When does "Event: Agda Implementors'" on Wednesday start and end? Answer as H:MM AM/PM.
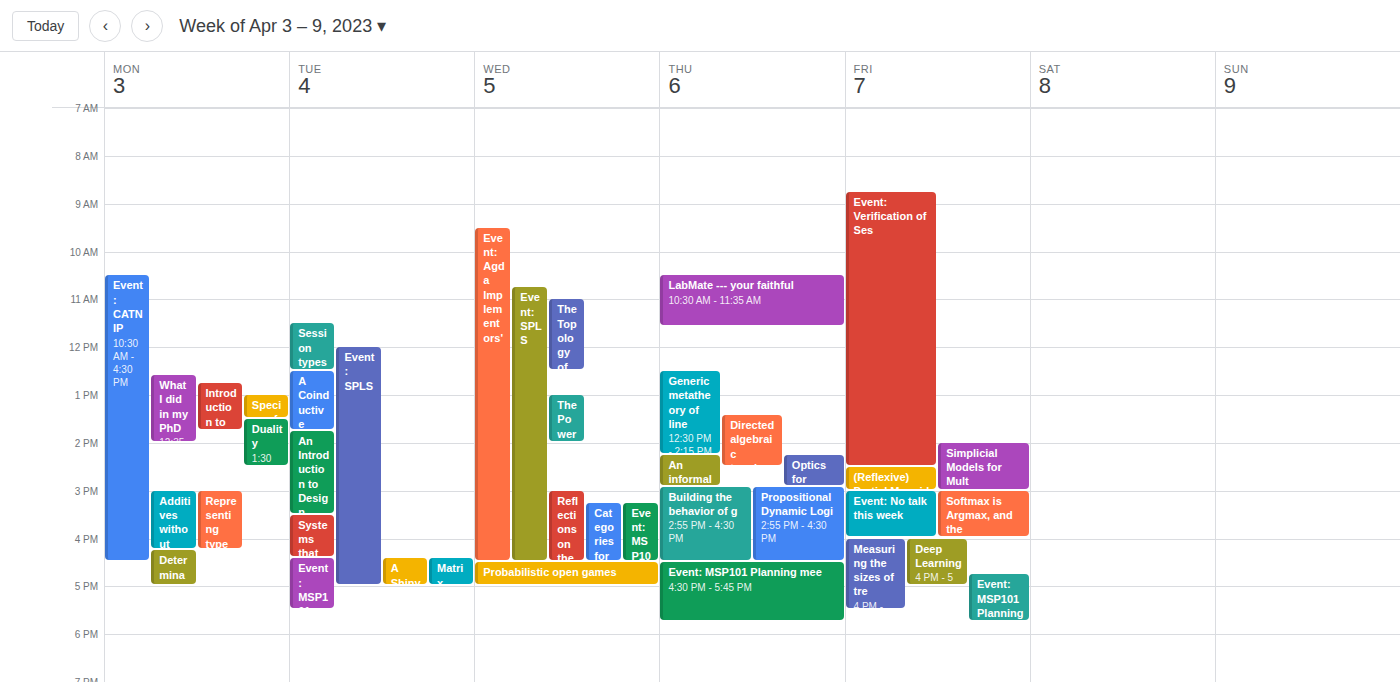
9:30 AM to 4:30 PM